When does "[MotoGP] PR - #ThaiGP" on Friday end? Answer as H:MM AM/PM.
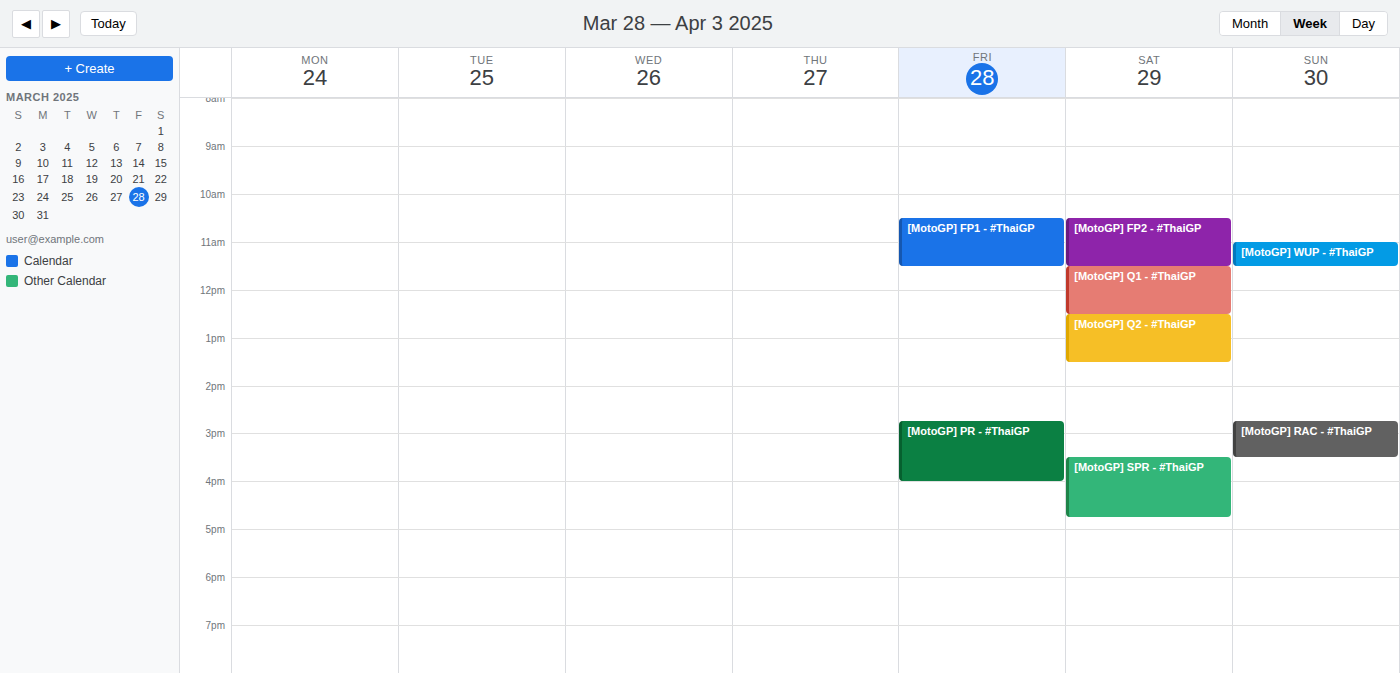
4:00 PM